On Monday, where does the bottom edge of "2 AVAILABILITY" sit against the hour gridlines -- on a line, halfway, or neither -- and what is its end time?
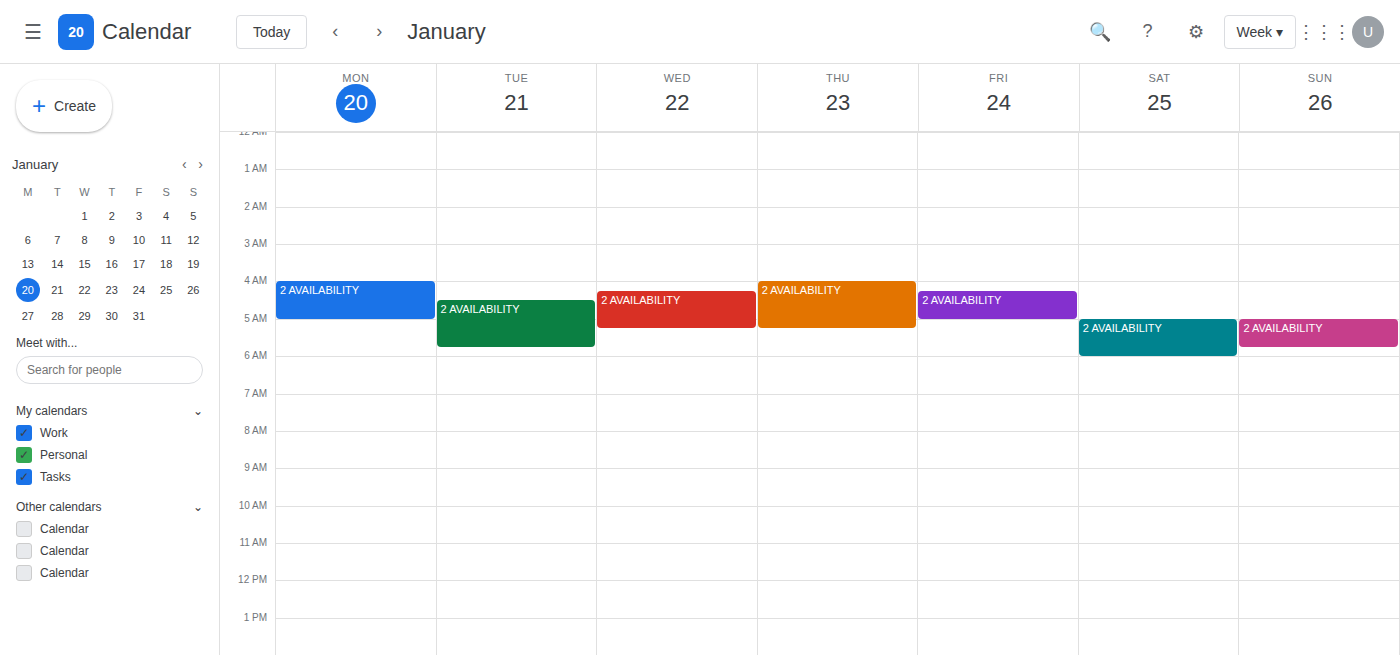
5:00 AM -- exactly on the 5 AM line.